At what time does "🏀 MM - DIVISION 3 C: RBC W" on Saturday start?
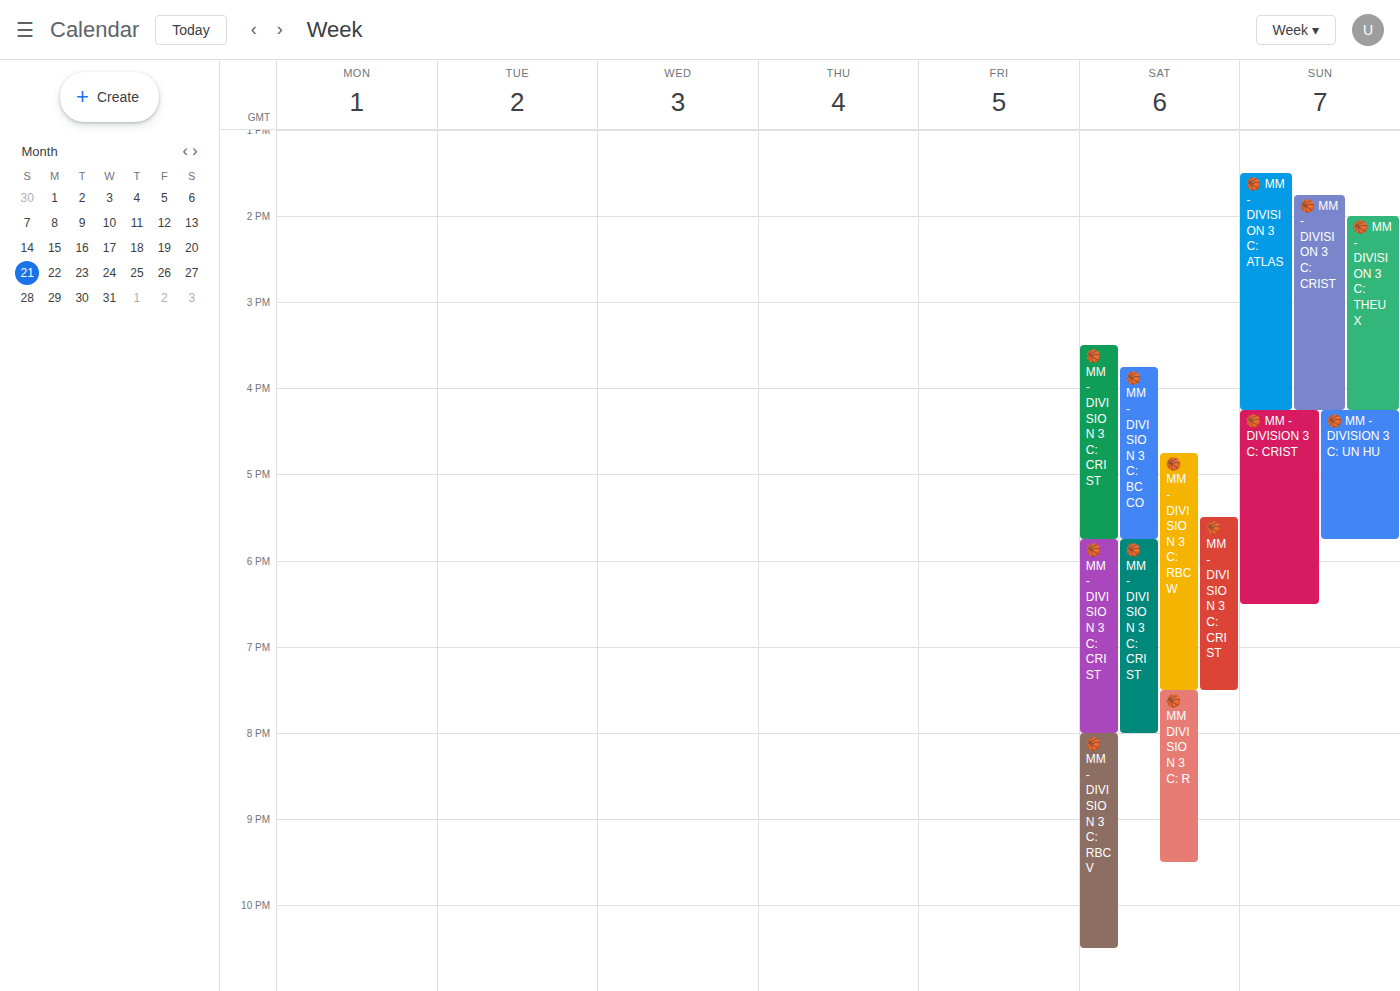
4:45 PM